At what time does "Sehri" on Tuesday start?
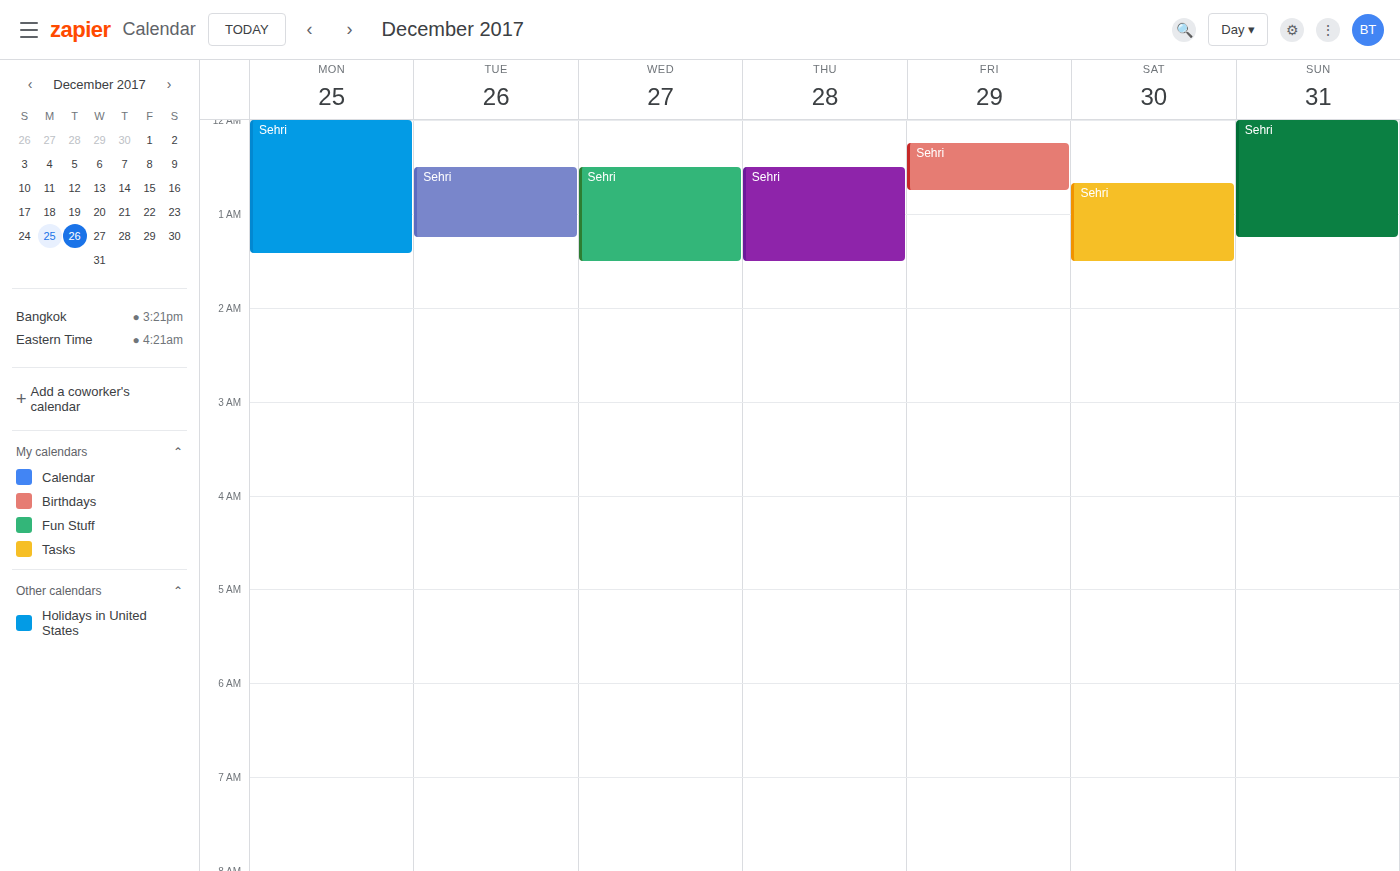
00:30